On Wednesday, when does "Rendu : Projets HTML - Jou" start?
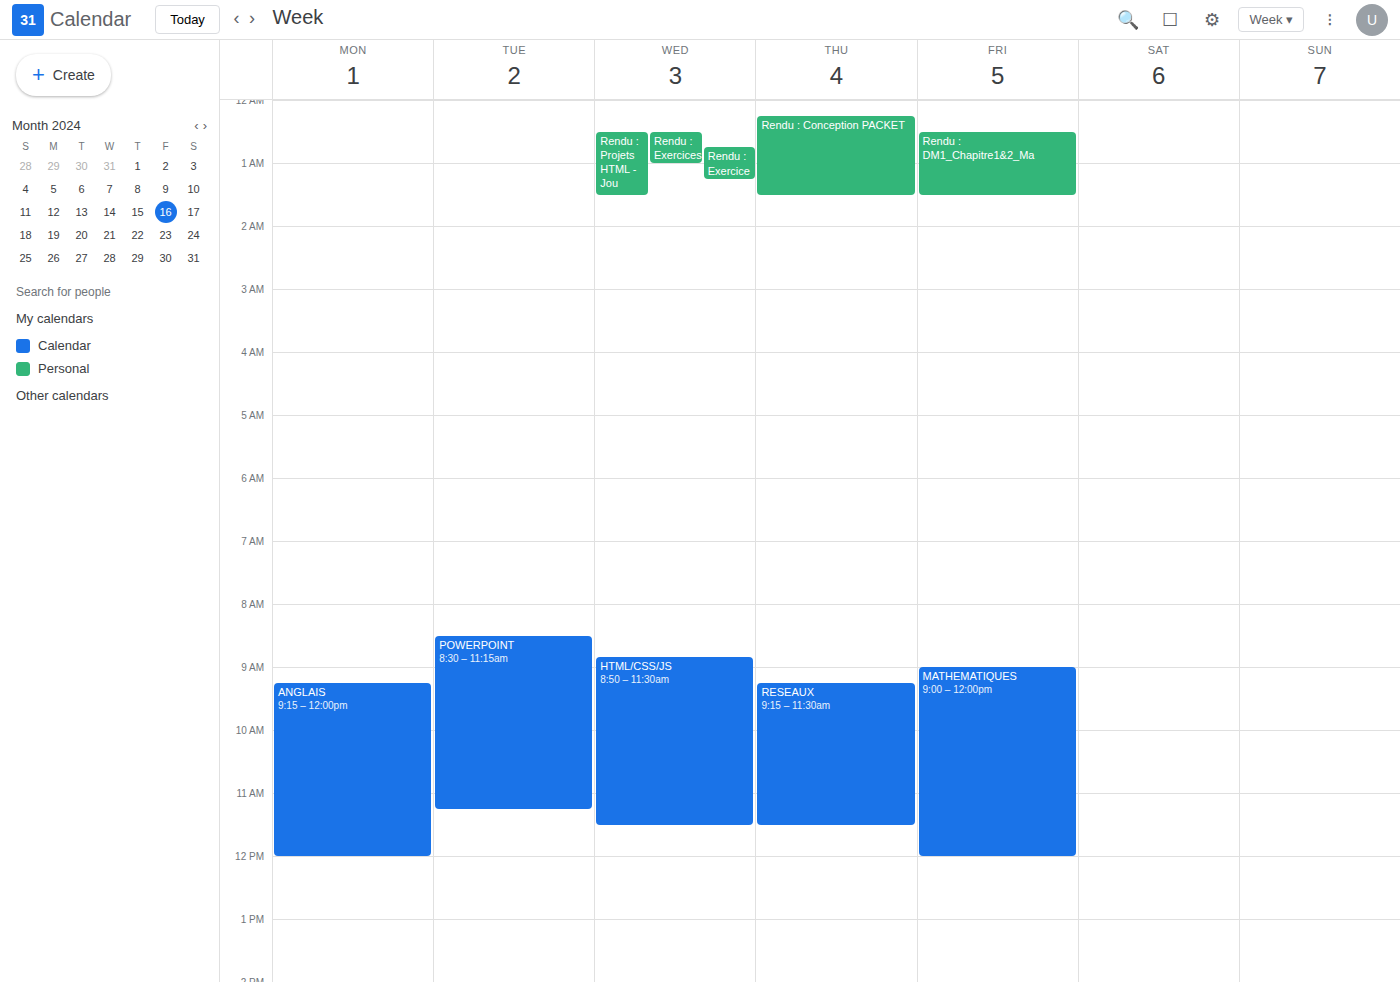
12:30 AM